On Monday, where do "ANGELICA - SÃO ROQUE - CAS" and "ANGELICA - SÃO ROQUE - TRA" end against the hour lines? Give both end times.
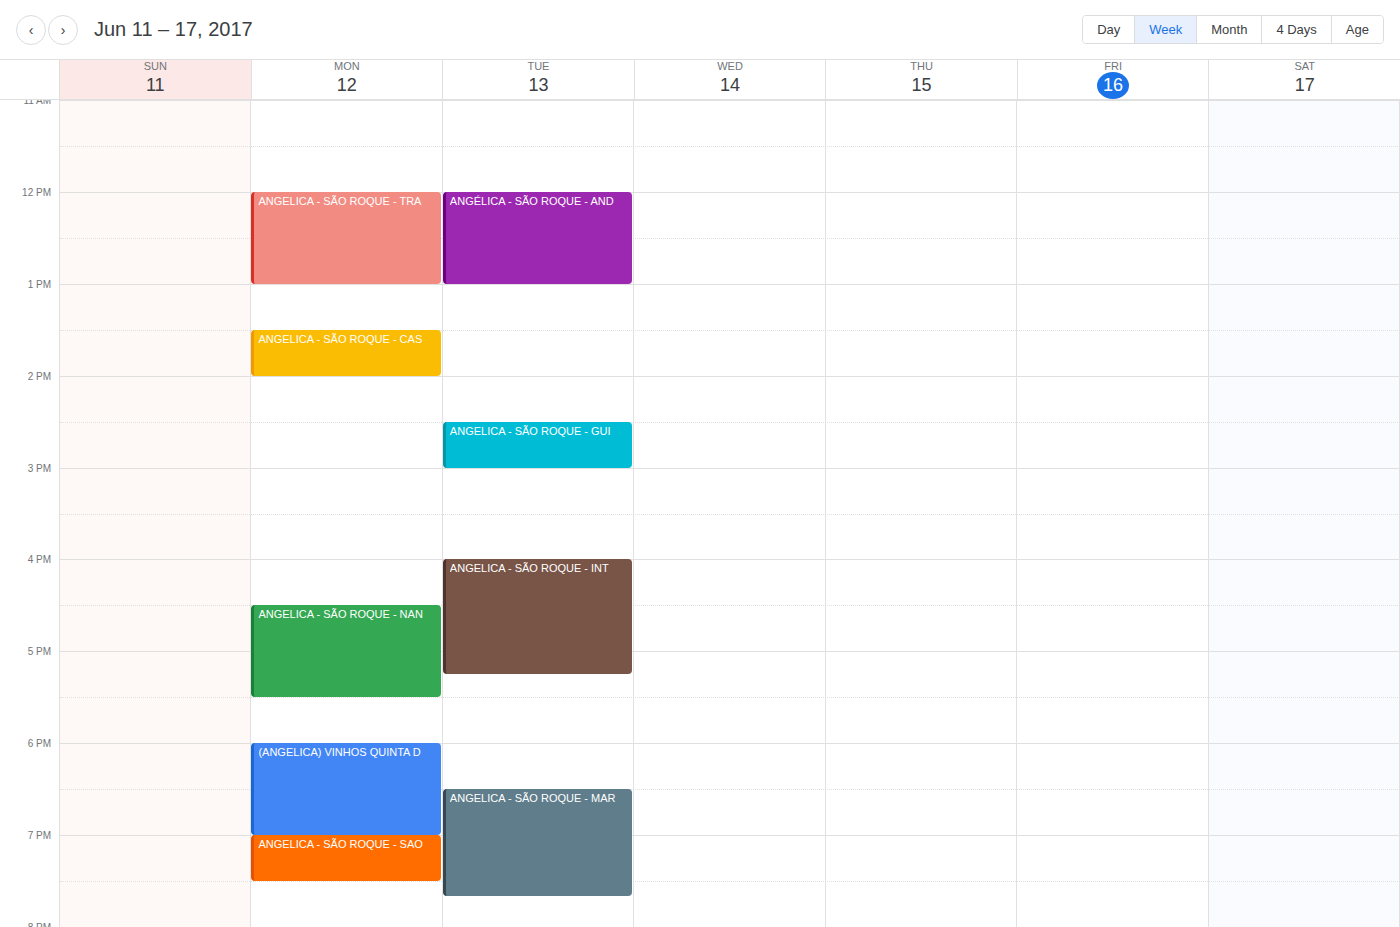
"ANGELICA - SÃO ROQUE - CAS": 2:00 PM, exactly on the 2 PM line. "ANGELICA - SÃO ROQUE - TRA": 1:00 PM, exactly on the 1 PM line.